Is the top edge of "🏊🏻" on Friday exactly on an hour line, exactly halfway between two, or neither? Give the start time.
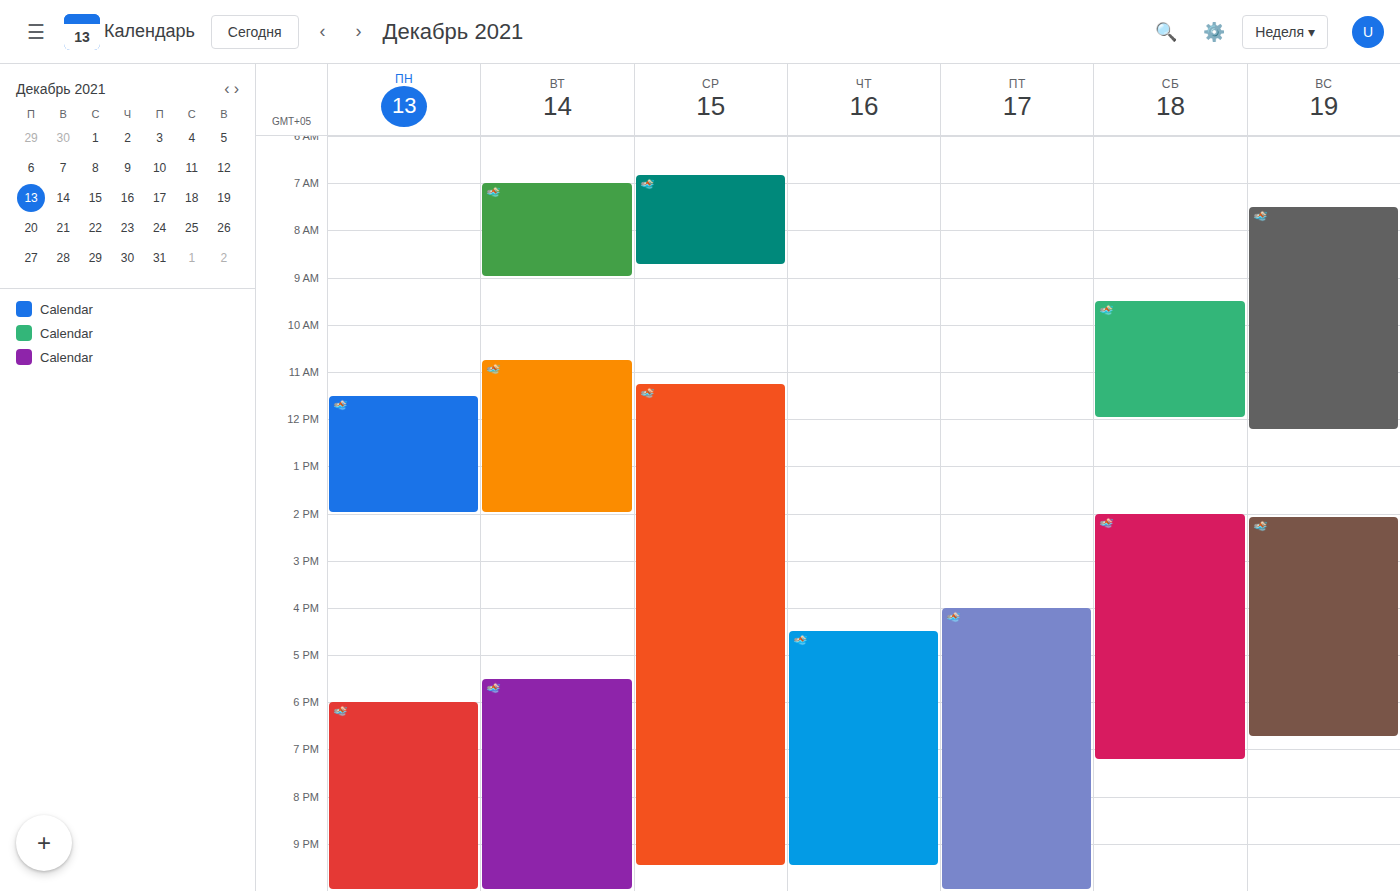
16:00 -- exactly on the 16:00 line.